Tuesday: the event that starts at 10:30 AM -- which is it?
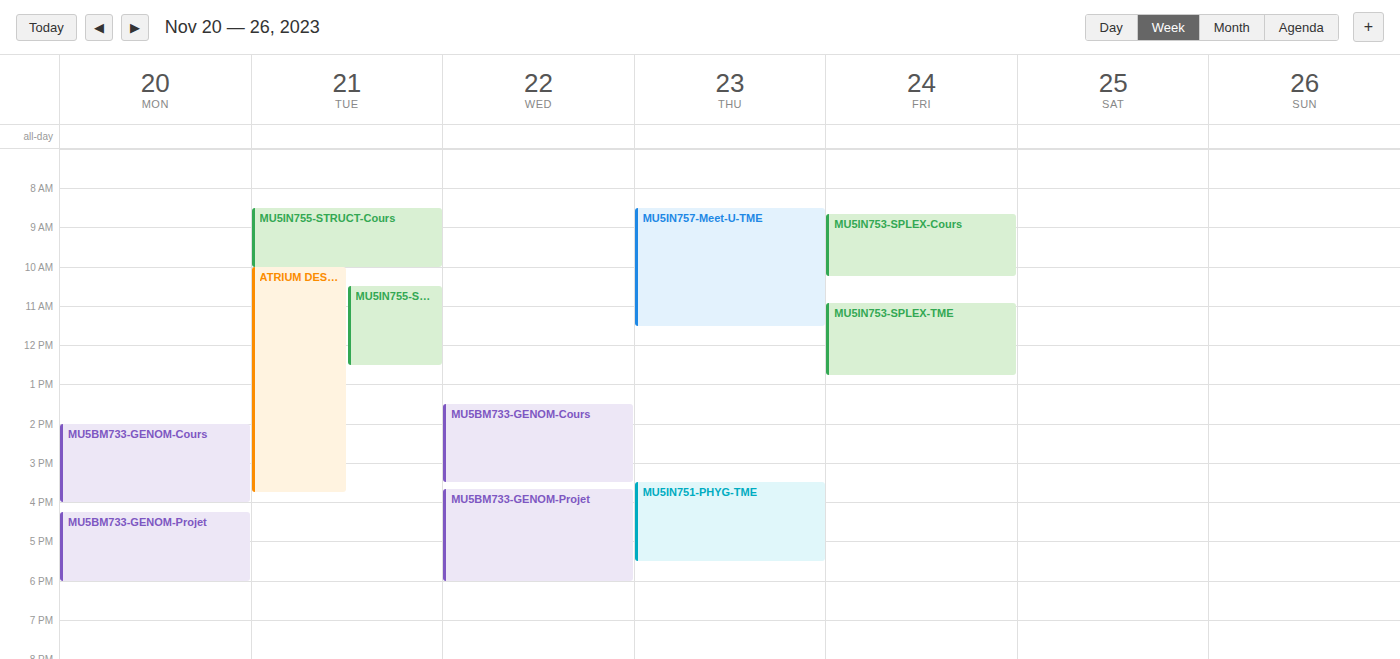
"MU5IN755-STRUCT-TME"